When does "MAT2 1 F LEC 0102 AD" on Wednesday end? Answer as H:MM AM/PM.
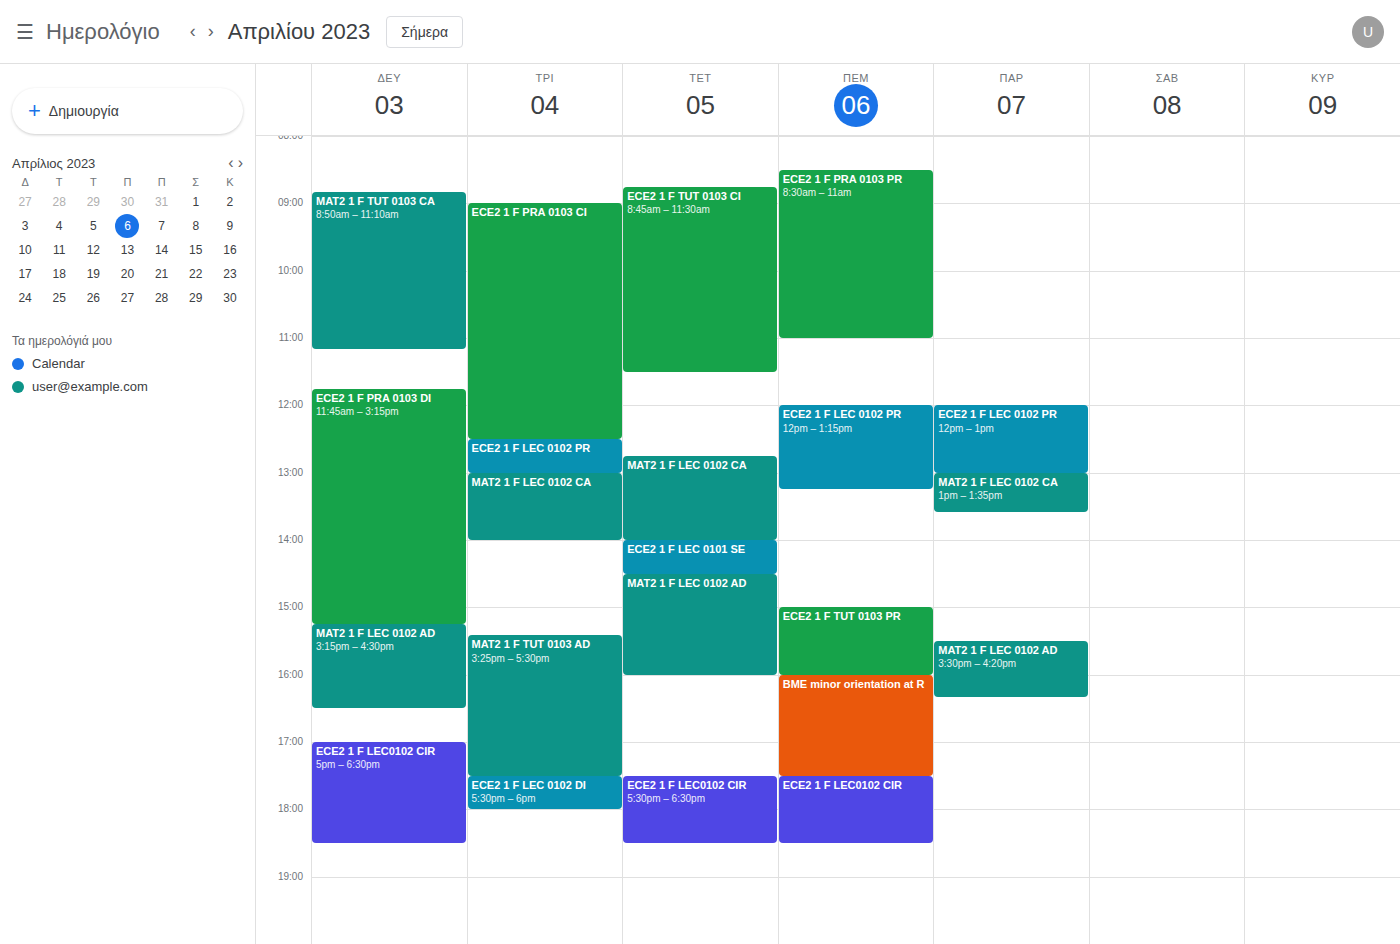
4:00 PM